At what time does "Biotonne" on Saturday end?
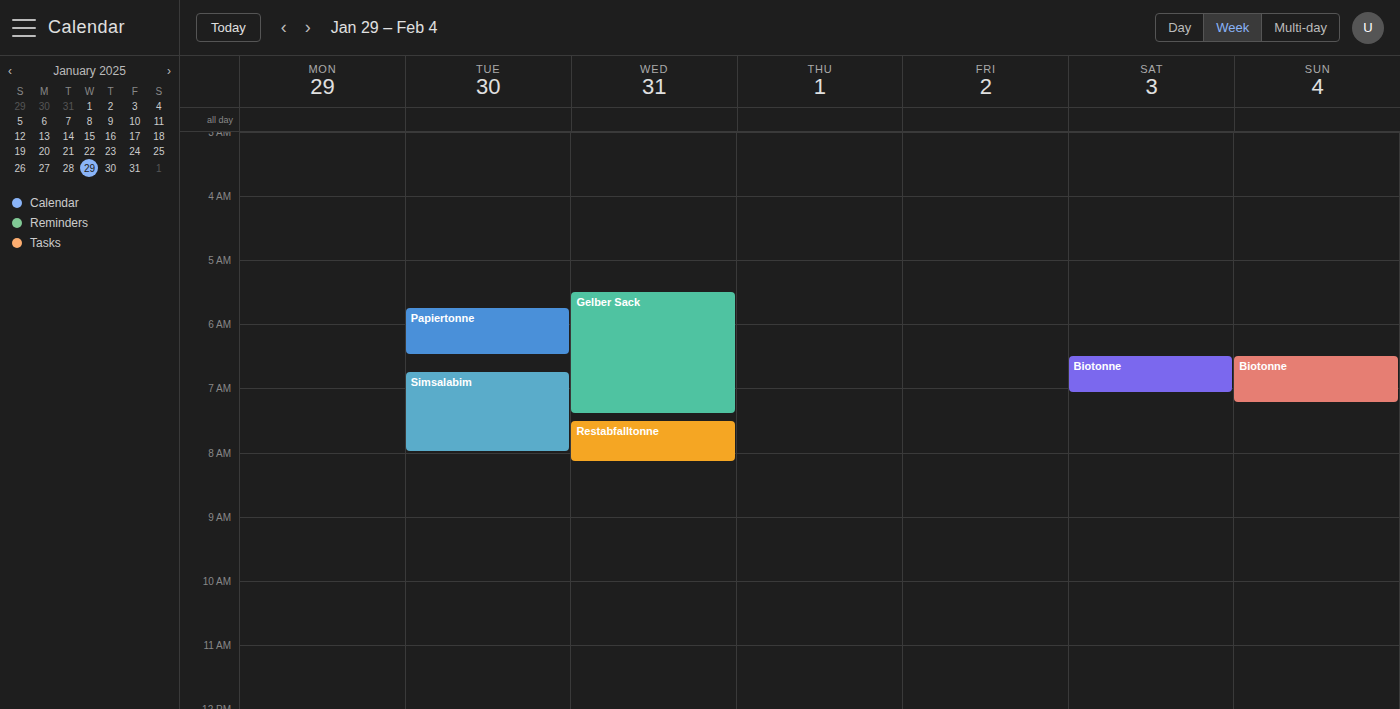
7:05 AM